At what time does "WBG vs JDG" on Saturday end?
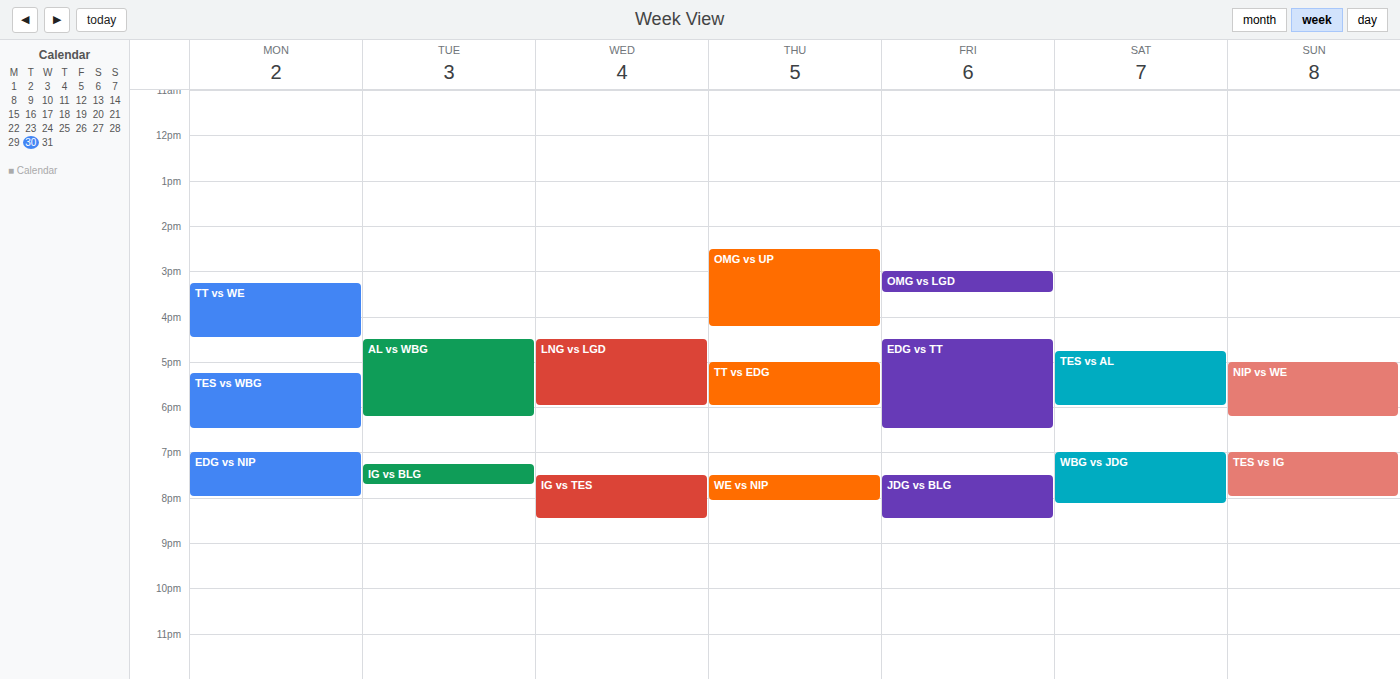
8:10 PM